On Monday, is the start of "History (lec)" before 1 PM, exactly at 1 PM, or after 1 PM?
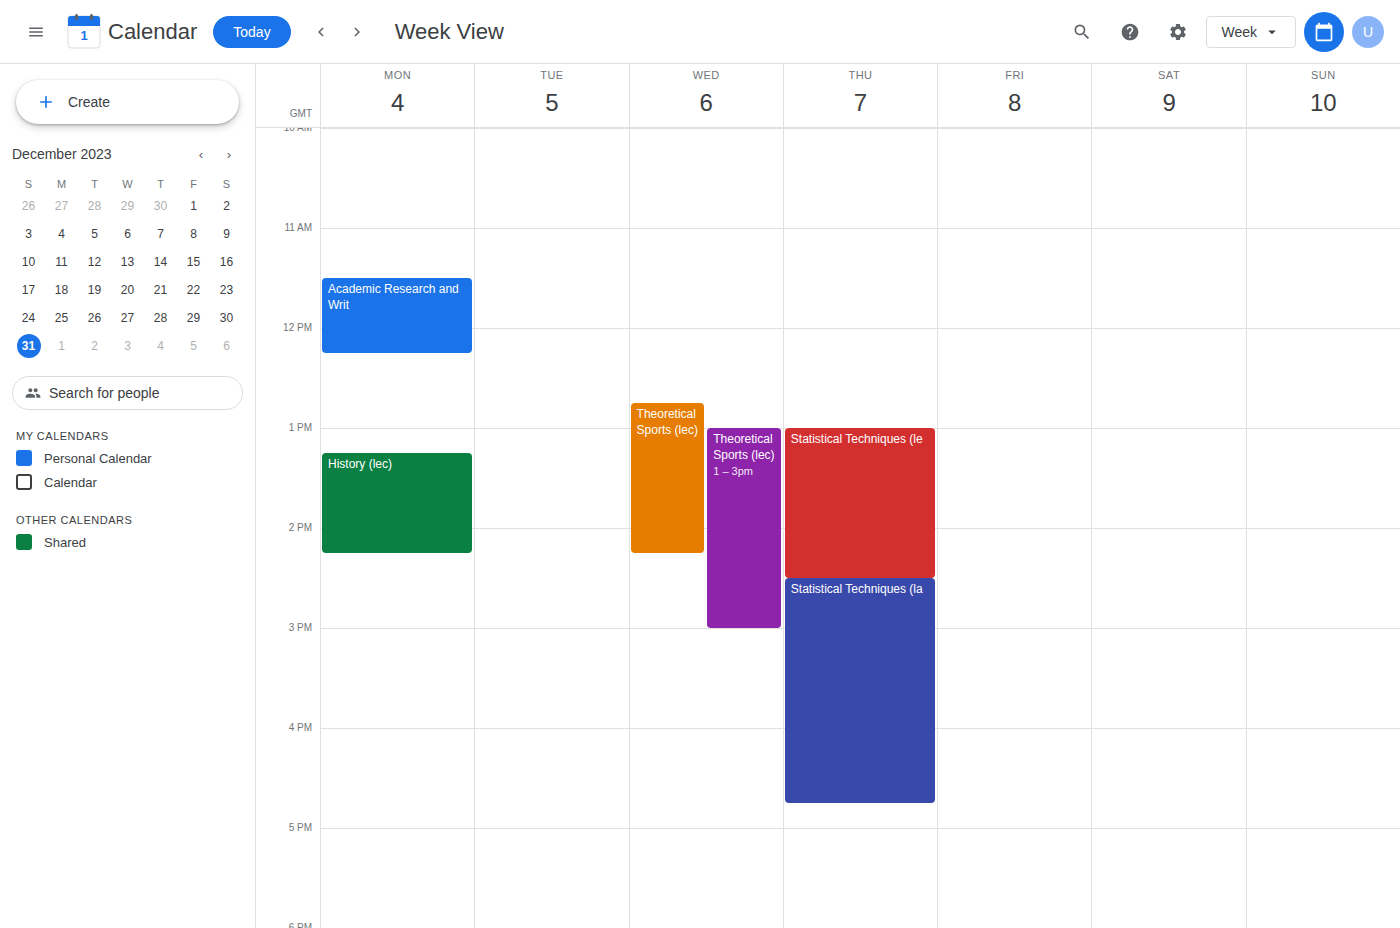
1:15 PM -- after 1 PM, 15 minutes below the 1 PM line.